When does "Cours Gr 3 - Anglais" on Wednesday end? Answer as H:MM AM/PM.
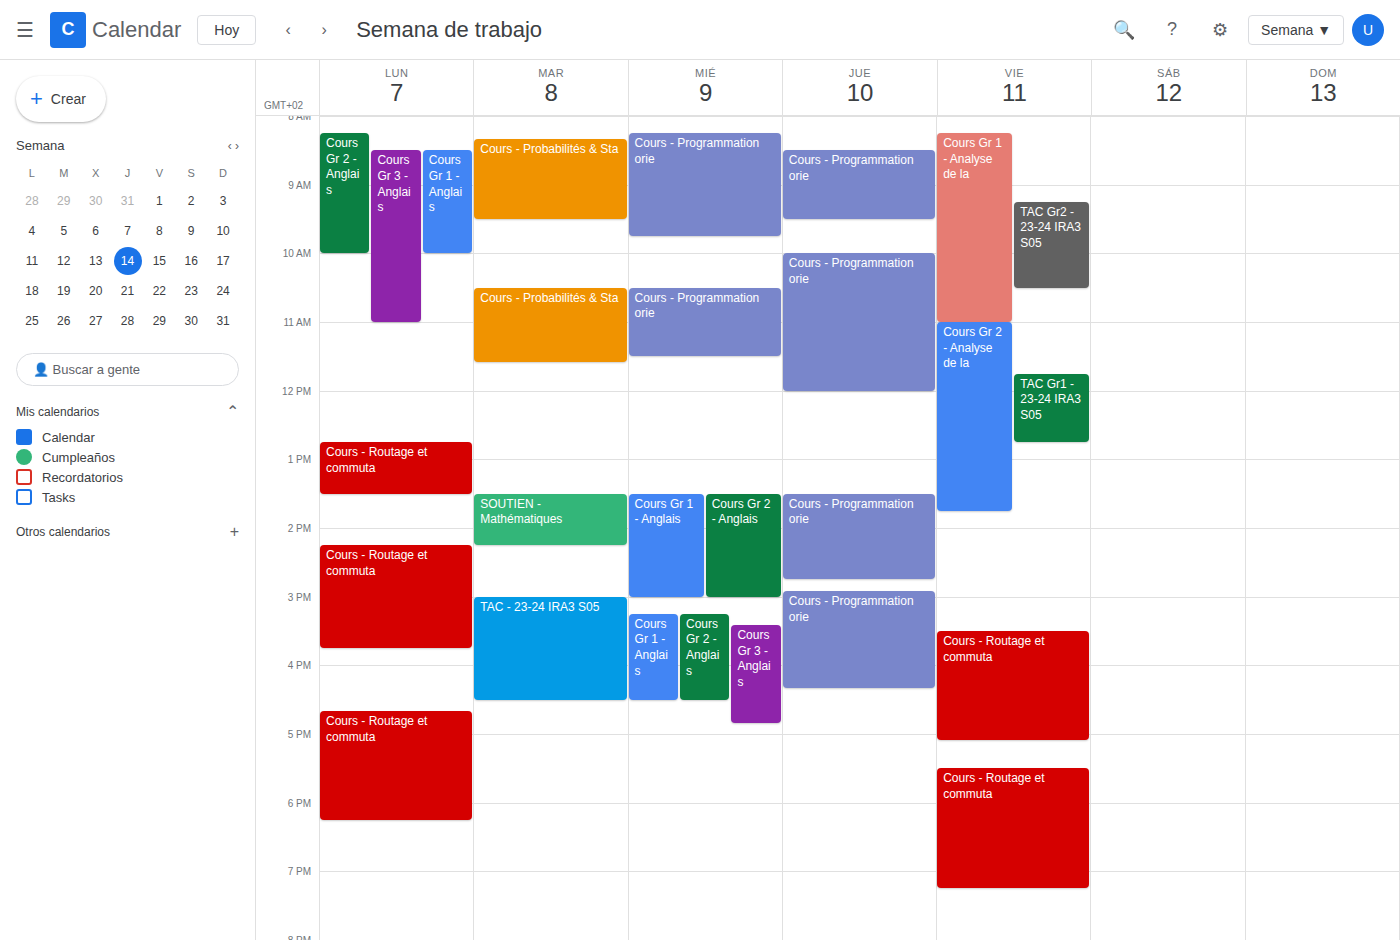
4:50 PM